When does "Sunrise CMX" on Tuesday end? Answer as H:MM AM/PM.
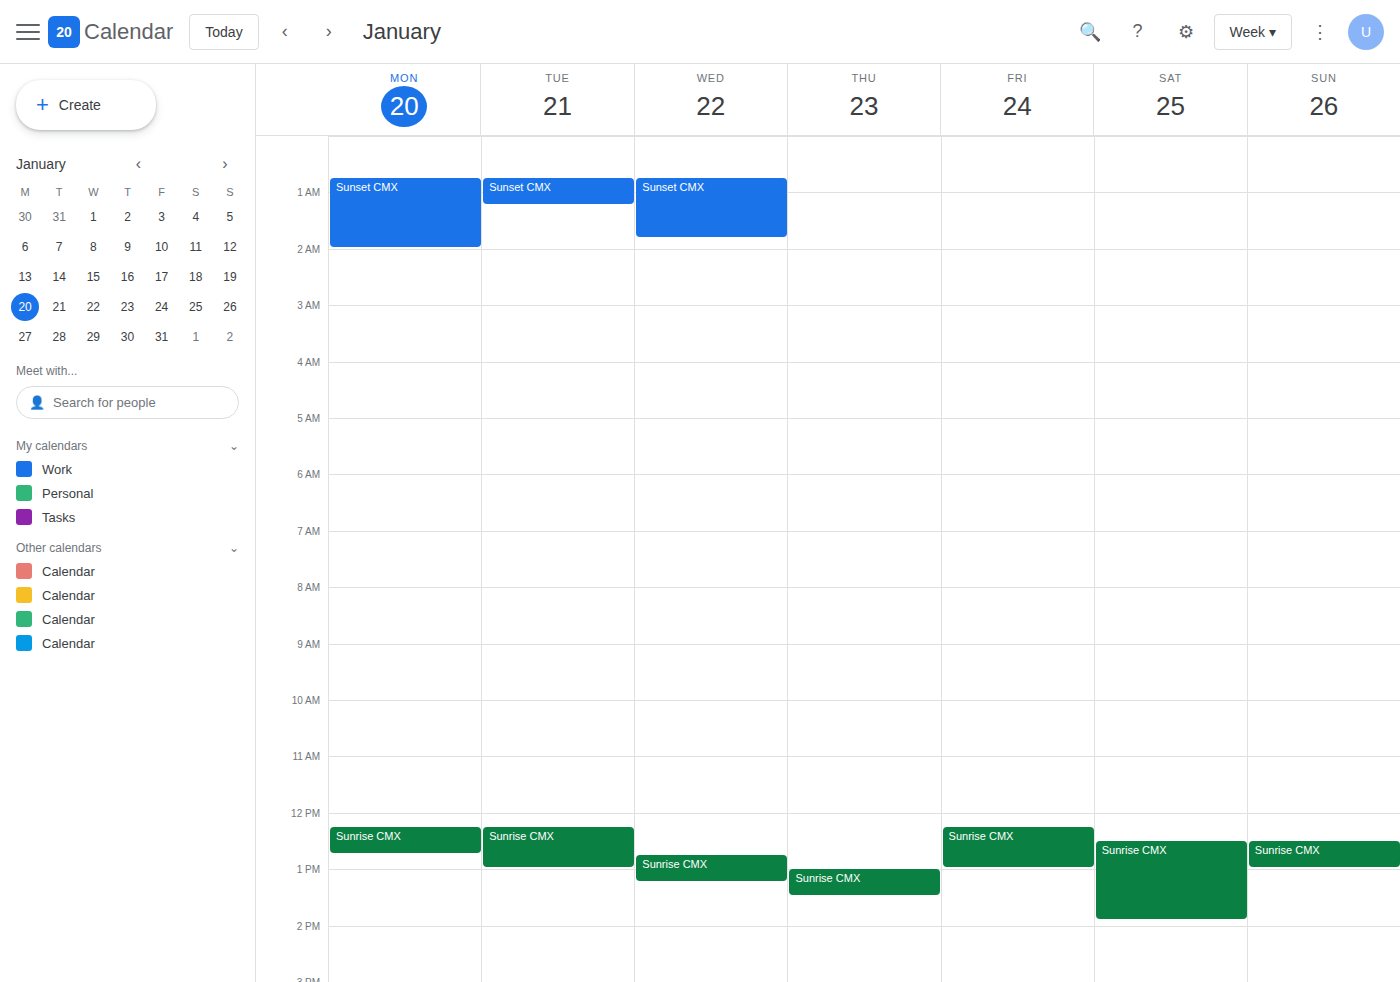
1:00 PM